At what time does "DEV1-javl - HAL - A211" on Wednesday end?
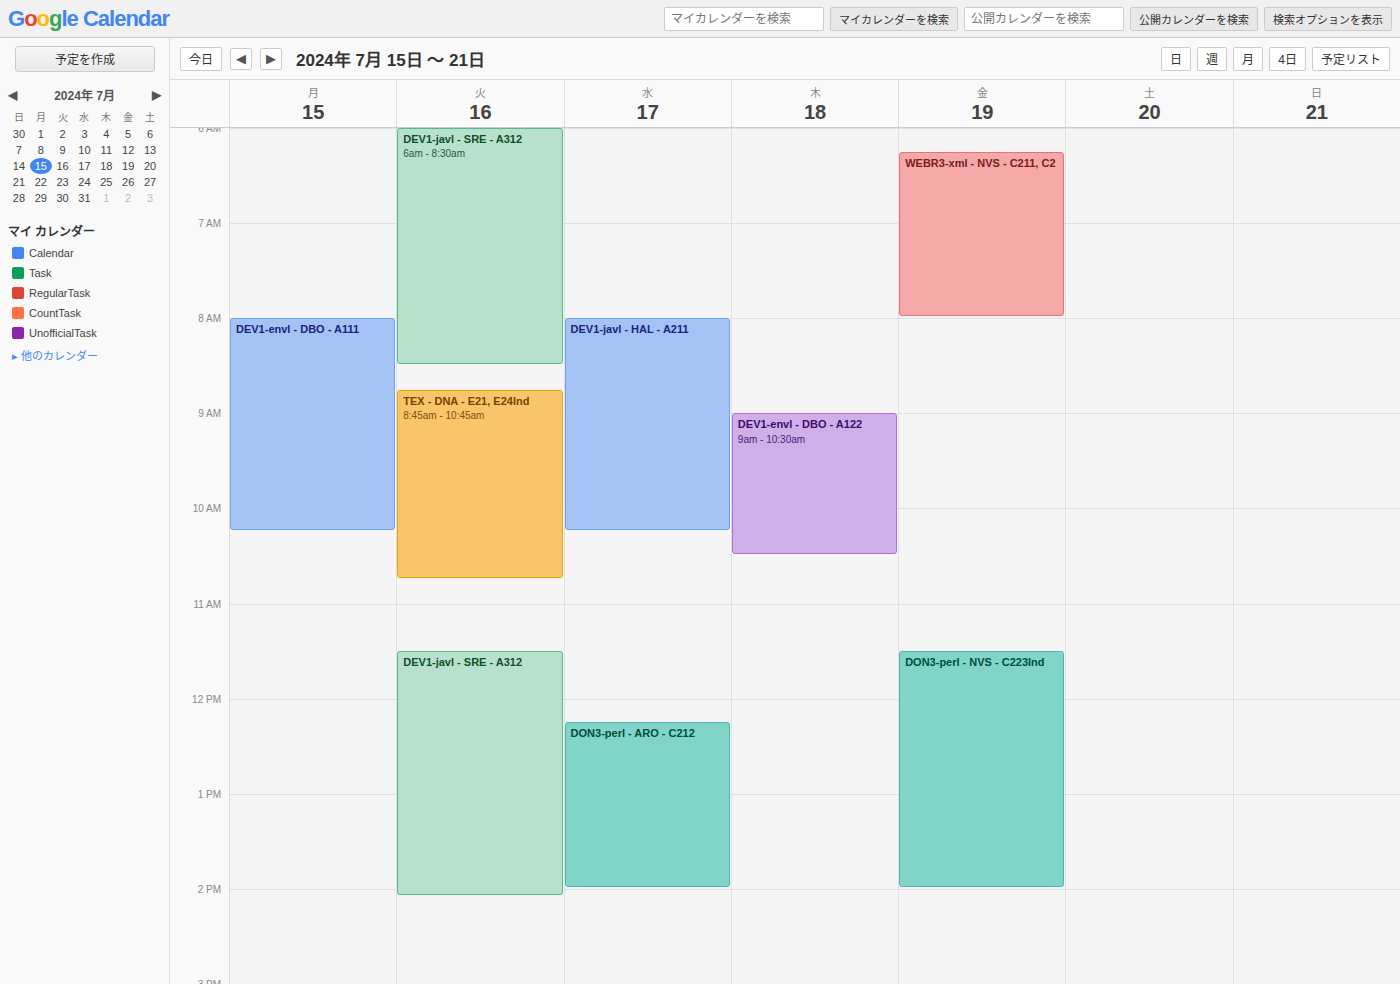
10:15